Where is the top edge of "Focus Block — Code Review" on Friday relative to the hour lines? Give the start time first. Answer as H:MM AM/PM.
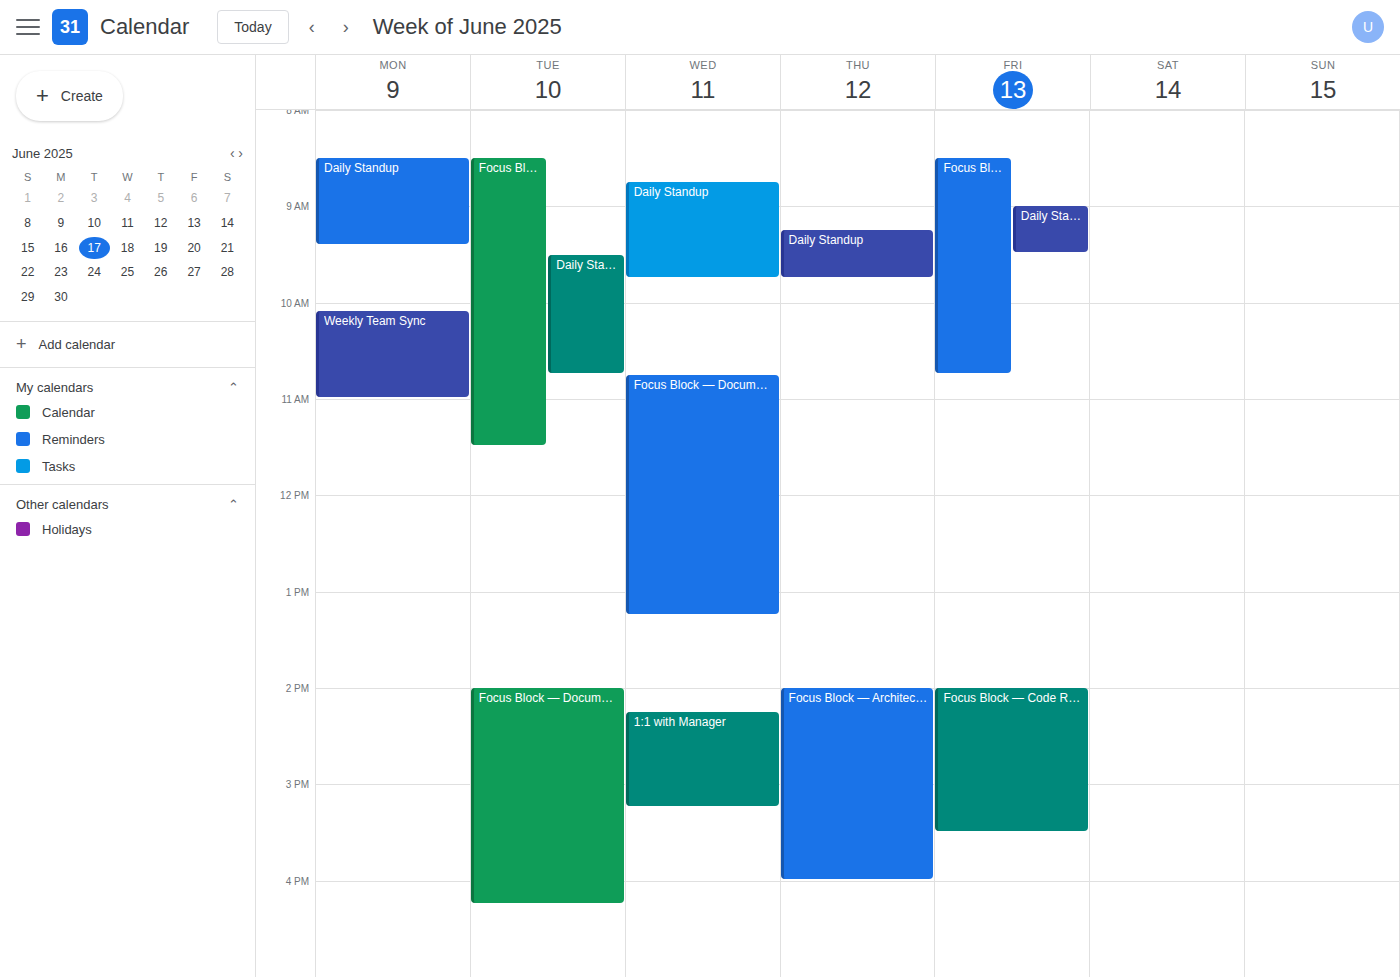
2:00 PM -- exactly on the 2 PM line.